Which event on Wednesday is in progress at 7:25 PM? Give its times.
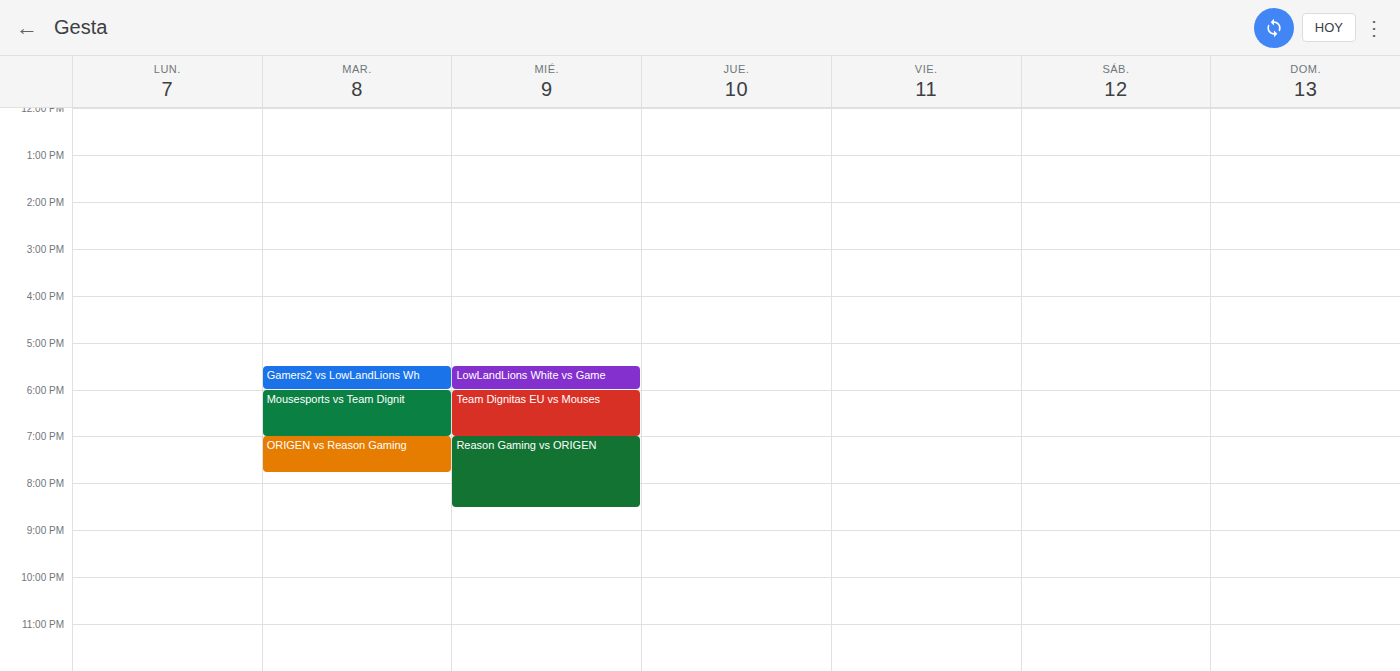
"Reason Gaming vs ORIGEN", 7:00 PM to 8:30 PM